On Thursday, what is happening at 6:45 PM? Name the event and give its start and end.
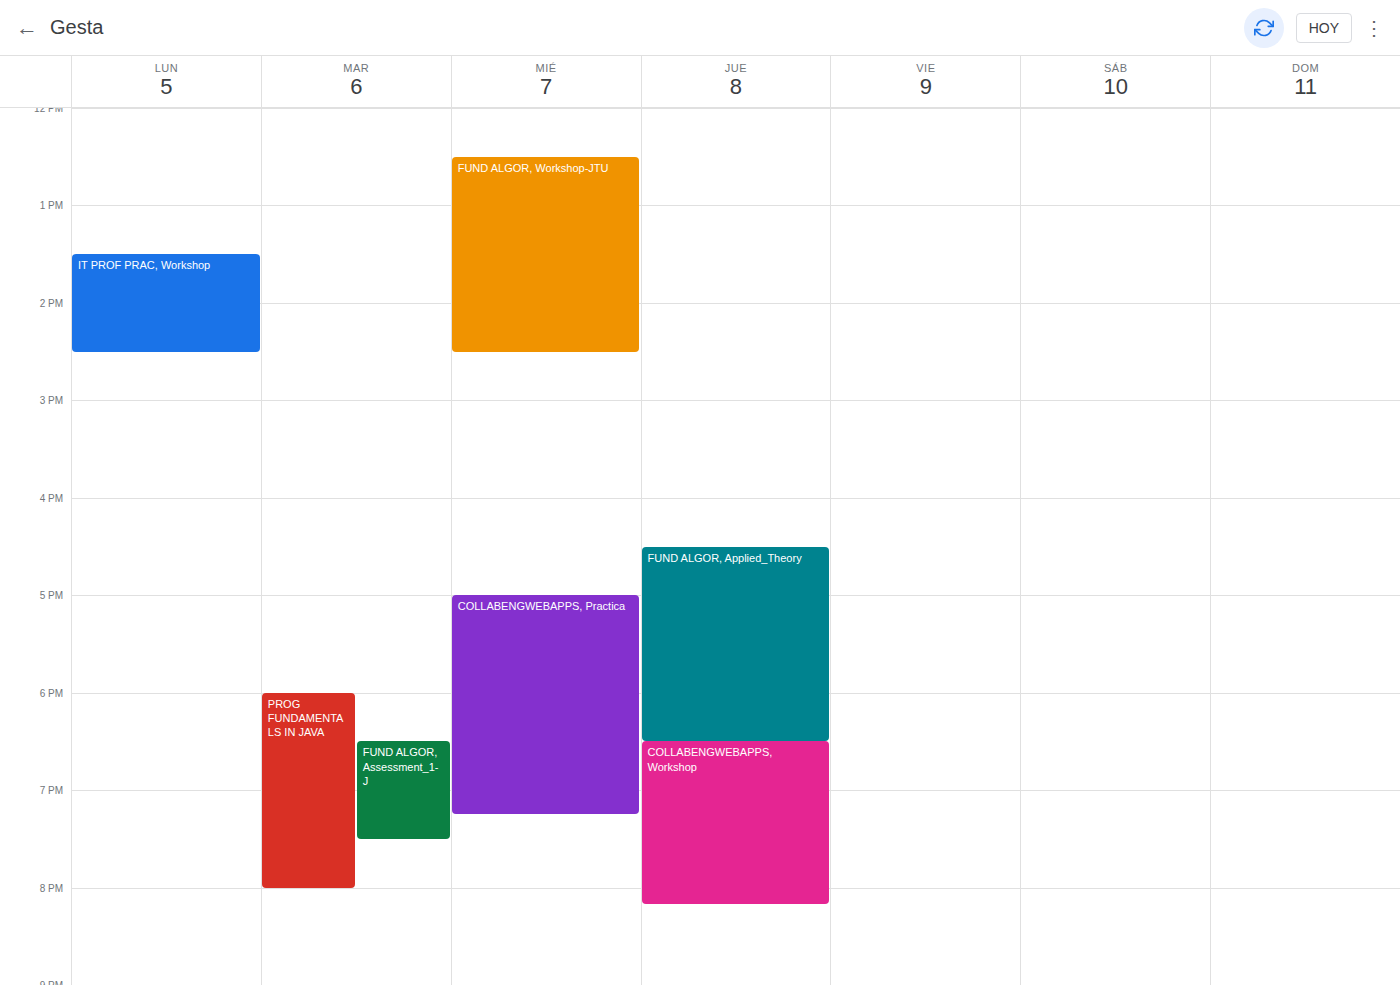
"COLLABENGWEBAPPS, Workshop", 6:30 PM to 8:10 PM